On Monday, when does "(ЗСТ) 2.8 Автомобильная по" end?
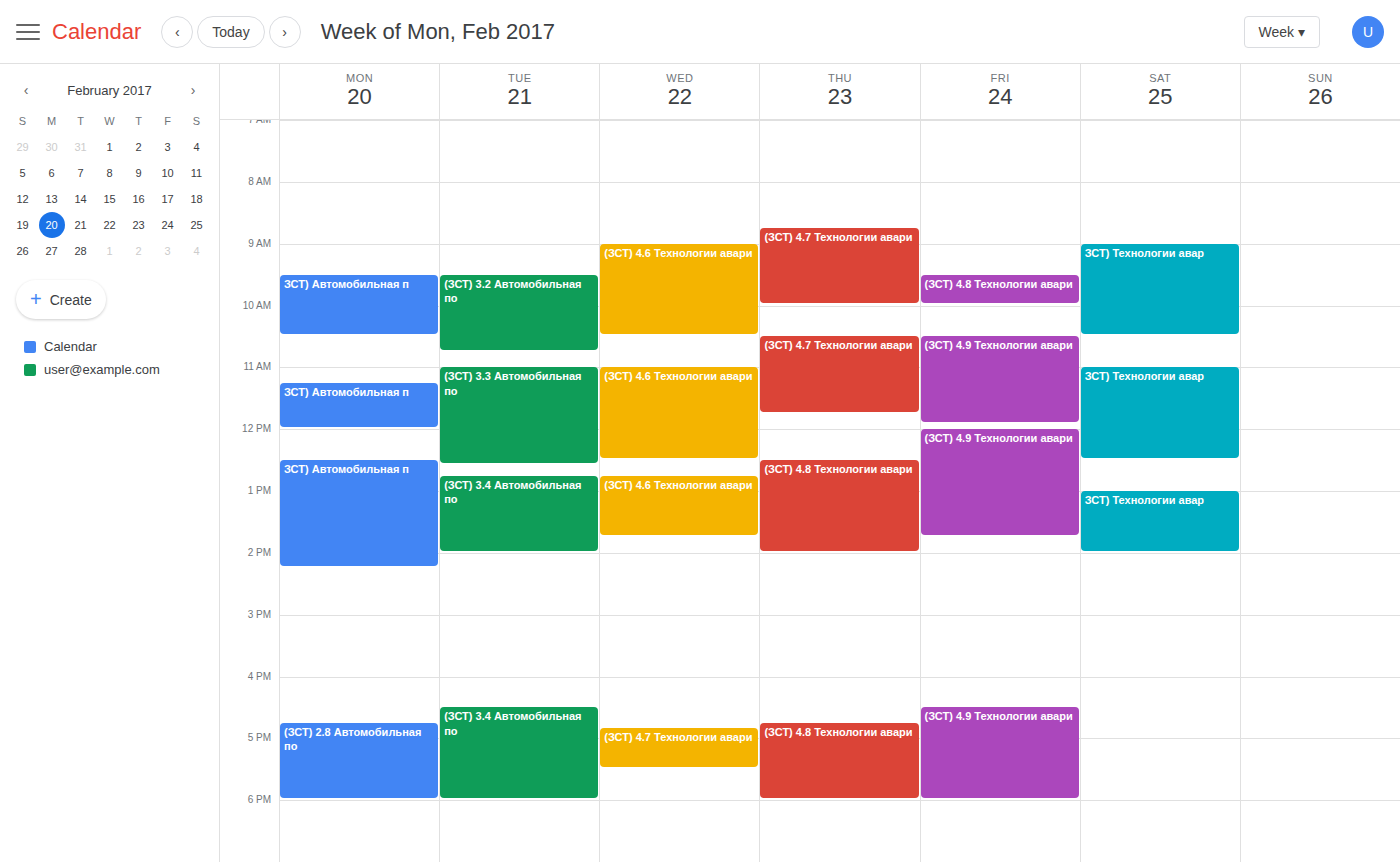
6:00 PM